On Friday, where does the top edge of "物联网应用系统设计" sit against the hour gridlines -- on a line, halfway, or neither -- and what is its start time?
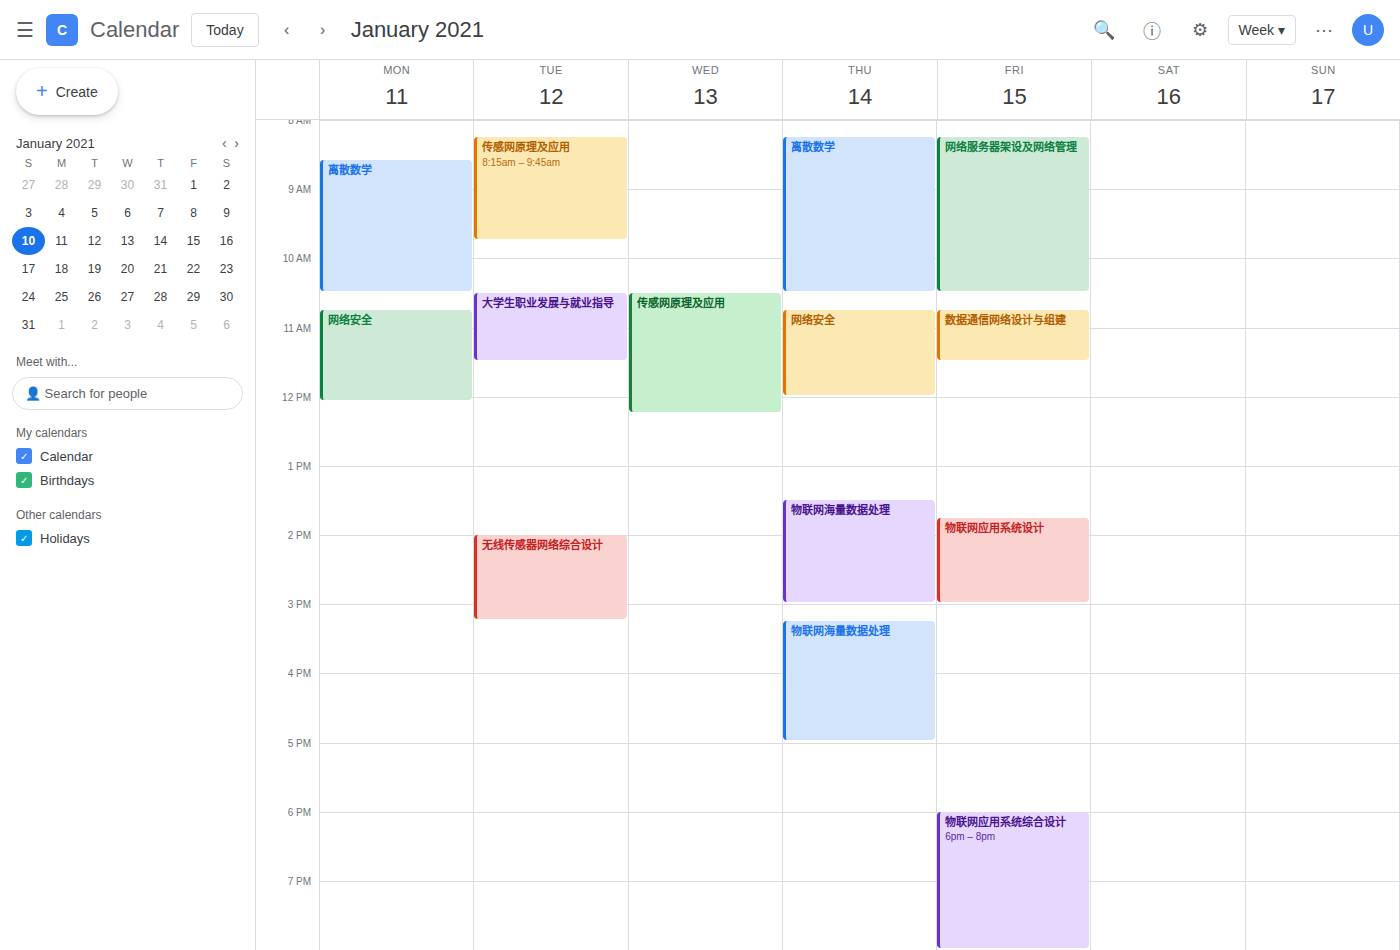
1:45 PM -- neither: three quarters of the way from the 1 PM line to the 2 PM line.